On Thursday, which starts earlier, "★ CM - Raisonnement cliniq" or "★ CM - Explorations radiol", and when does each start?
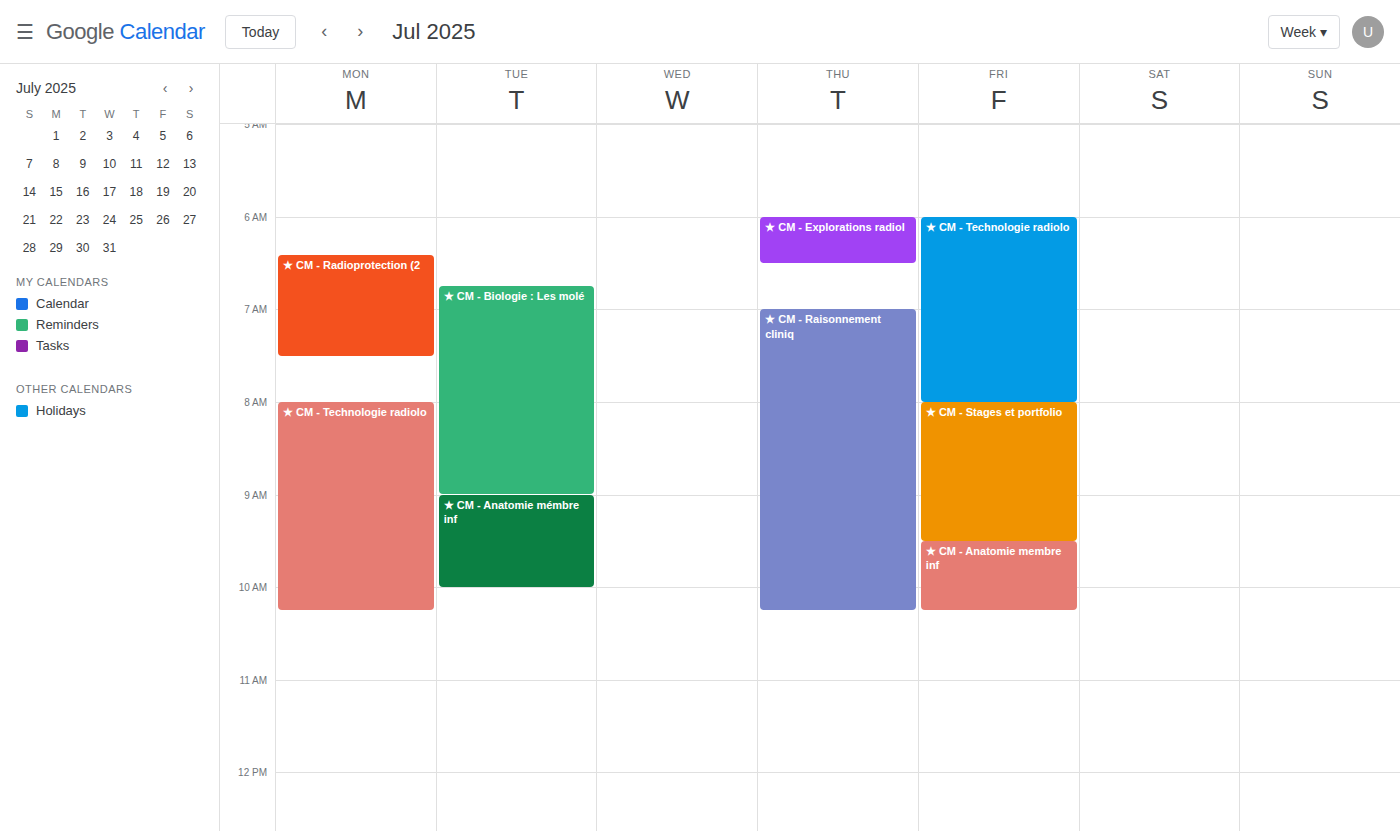
"★ CM - Explorations radiol" 6:00 AM; "★ CM - Raisonnement cliniq" 7:00 AM.